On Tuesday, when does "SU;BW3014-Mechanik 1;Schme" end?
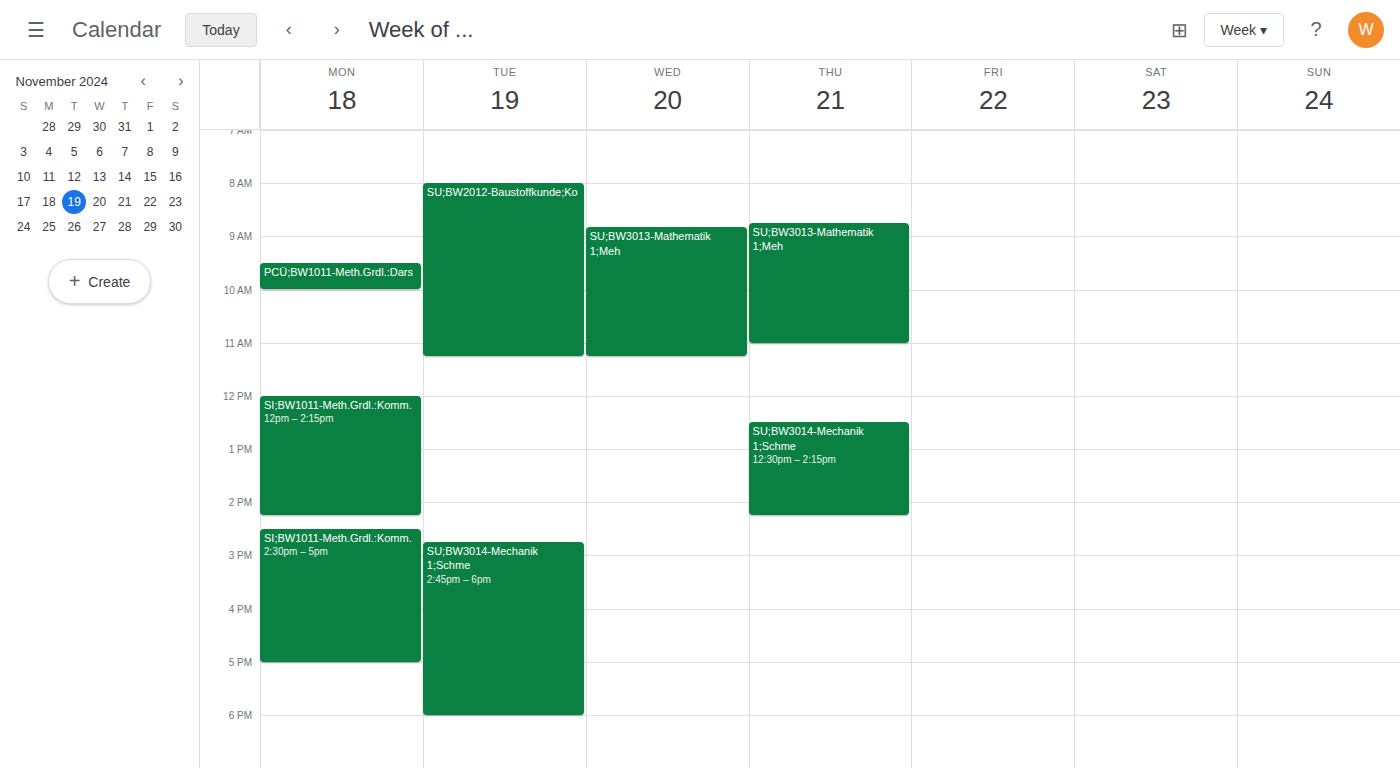
18:00